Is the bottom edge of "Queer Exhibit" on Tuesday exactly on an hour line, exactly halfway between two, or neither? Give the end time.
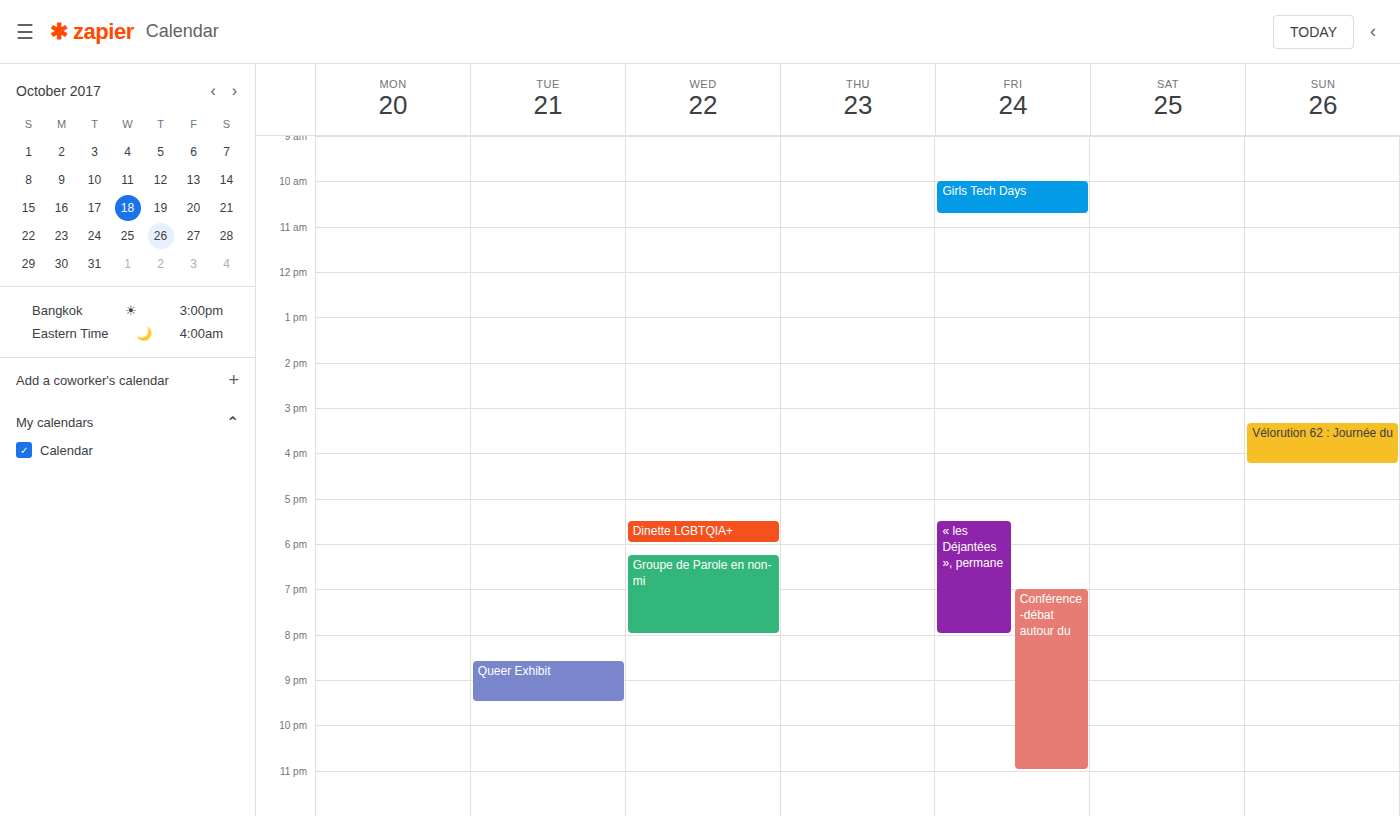
9:30 PM -- halfway between the 9 PM and 10 PM lines.